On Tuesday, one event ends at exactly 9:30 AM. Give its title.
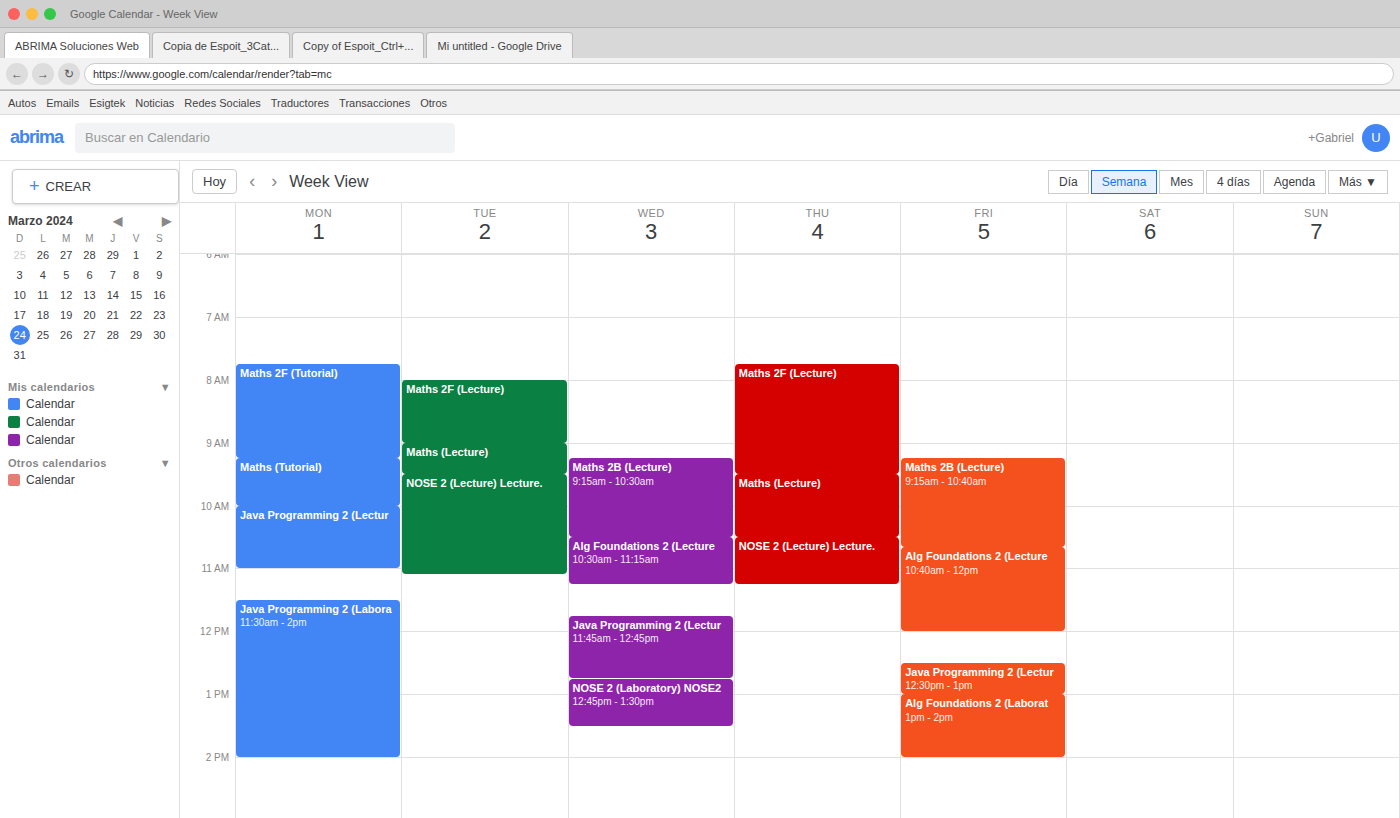
"Maths (Lecture)"